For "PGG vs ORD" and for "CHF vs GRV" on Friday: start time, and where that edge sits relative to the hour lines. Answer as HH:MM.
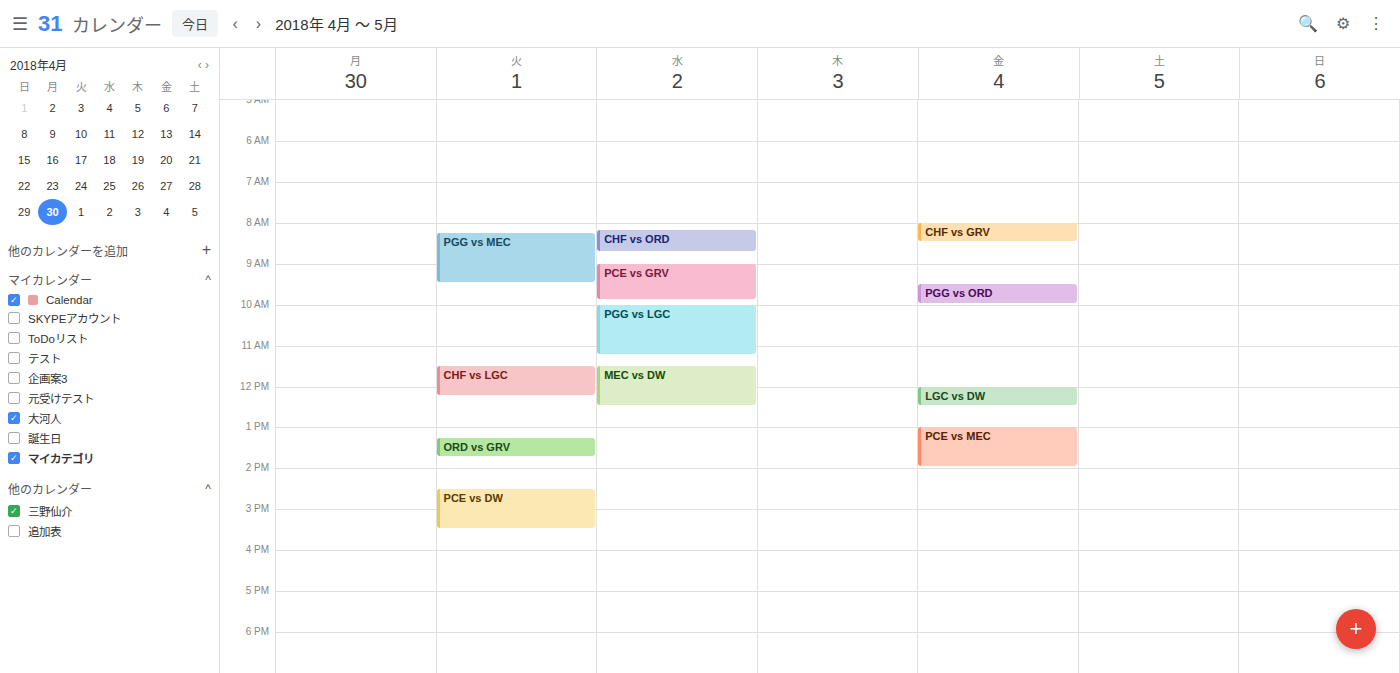
"PGG vs ORD": 09:30, halfway between the 09:00 and 10:00 lines. "CHF vs GRV": 08:00, exactly on the 08:00 line.